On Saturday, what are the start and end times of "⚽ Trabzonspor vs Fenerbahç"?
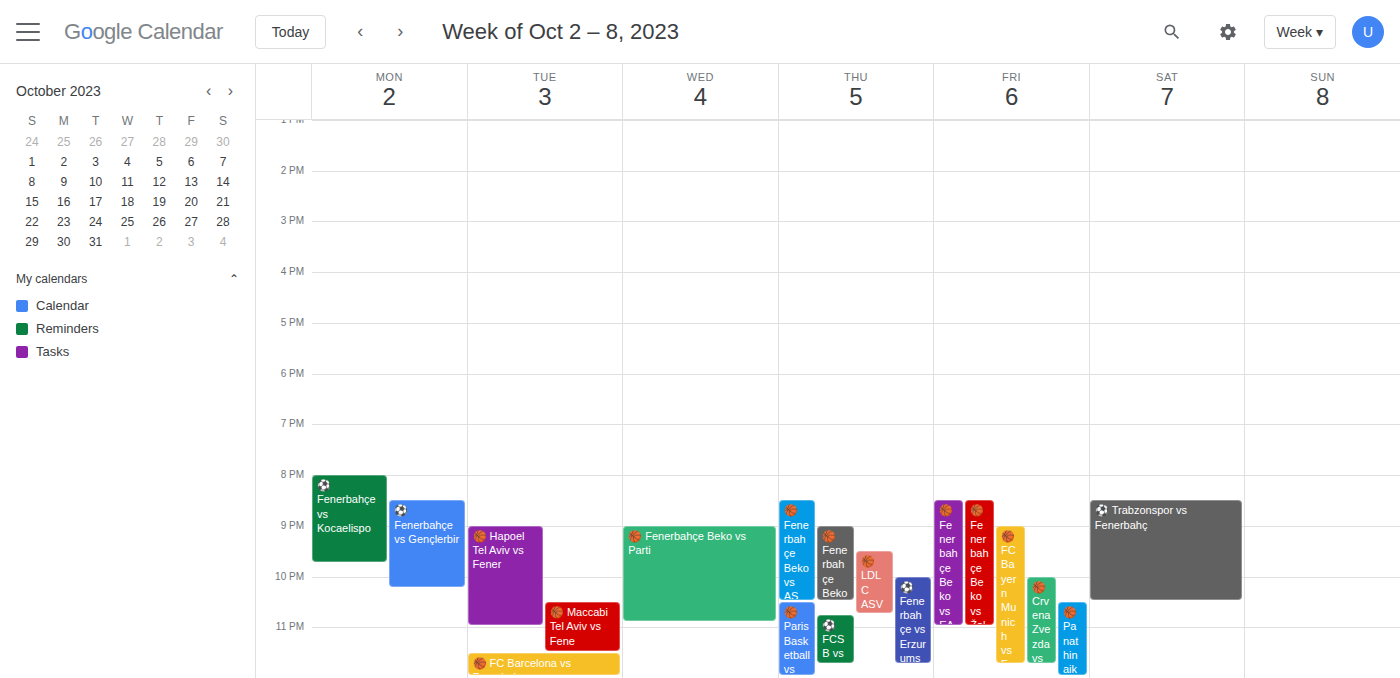
8:30 PM to 10:30 PM